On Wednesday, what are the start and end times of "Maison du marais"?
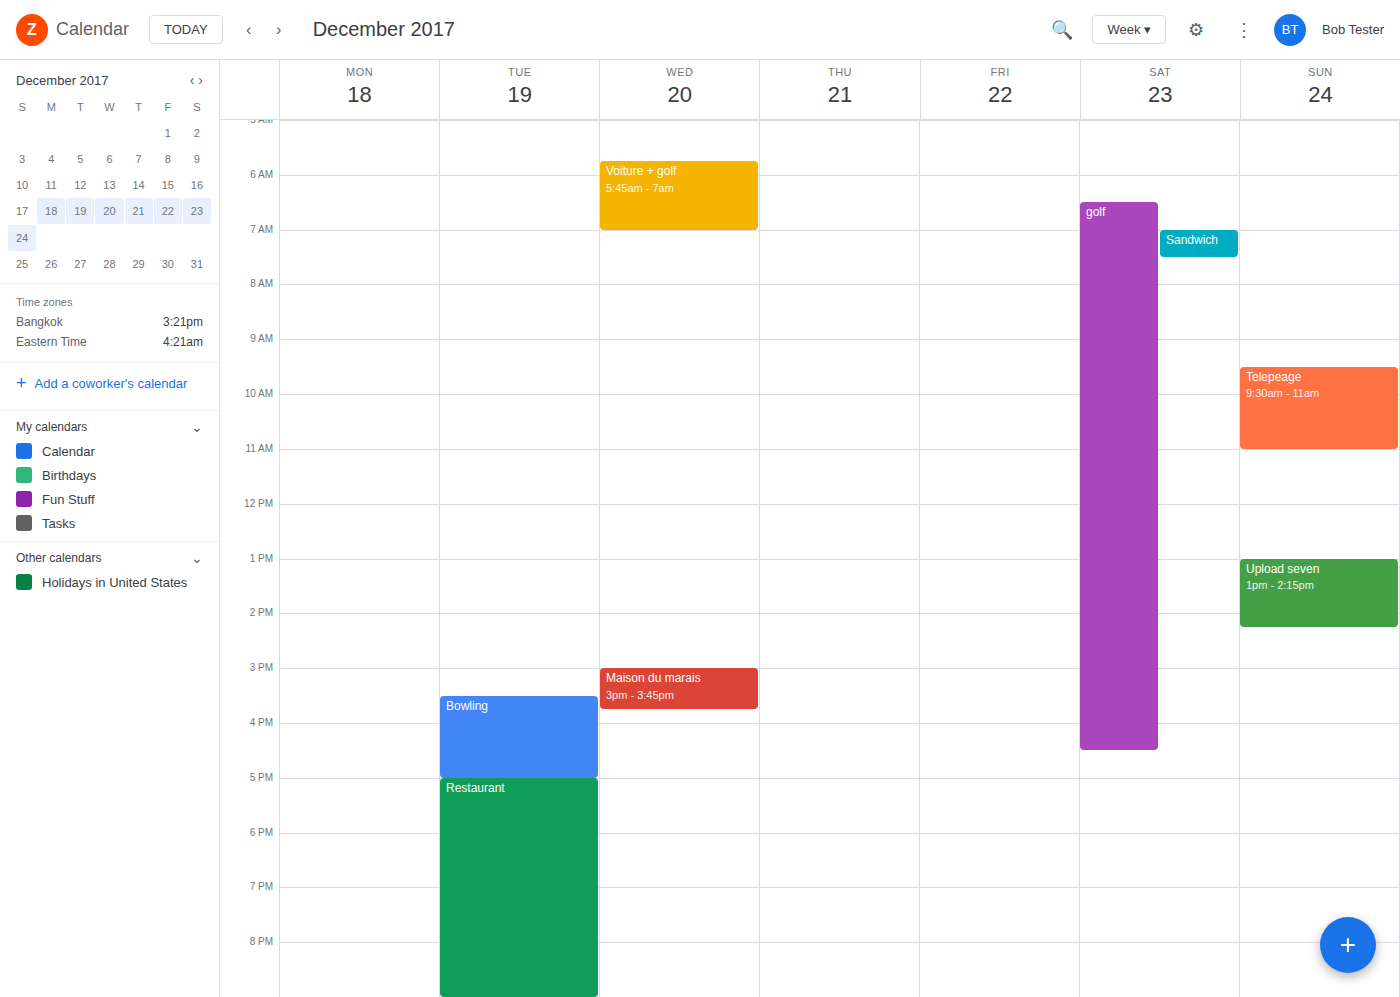
3:00 PM to 3:45 PM